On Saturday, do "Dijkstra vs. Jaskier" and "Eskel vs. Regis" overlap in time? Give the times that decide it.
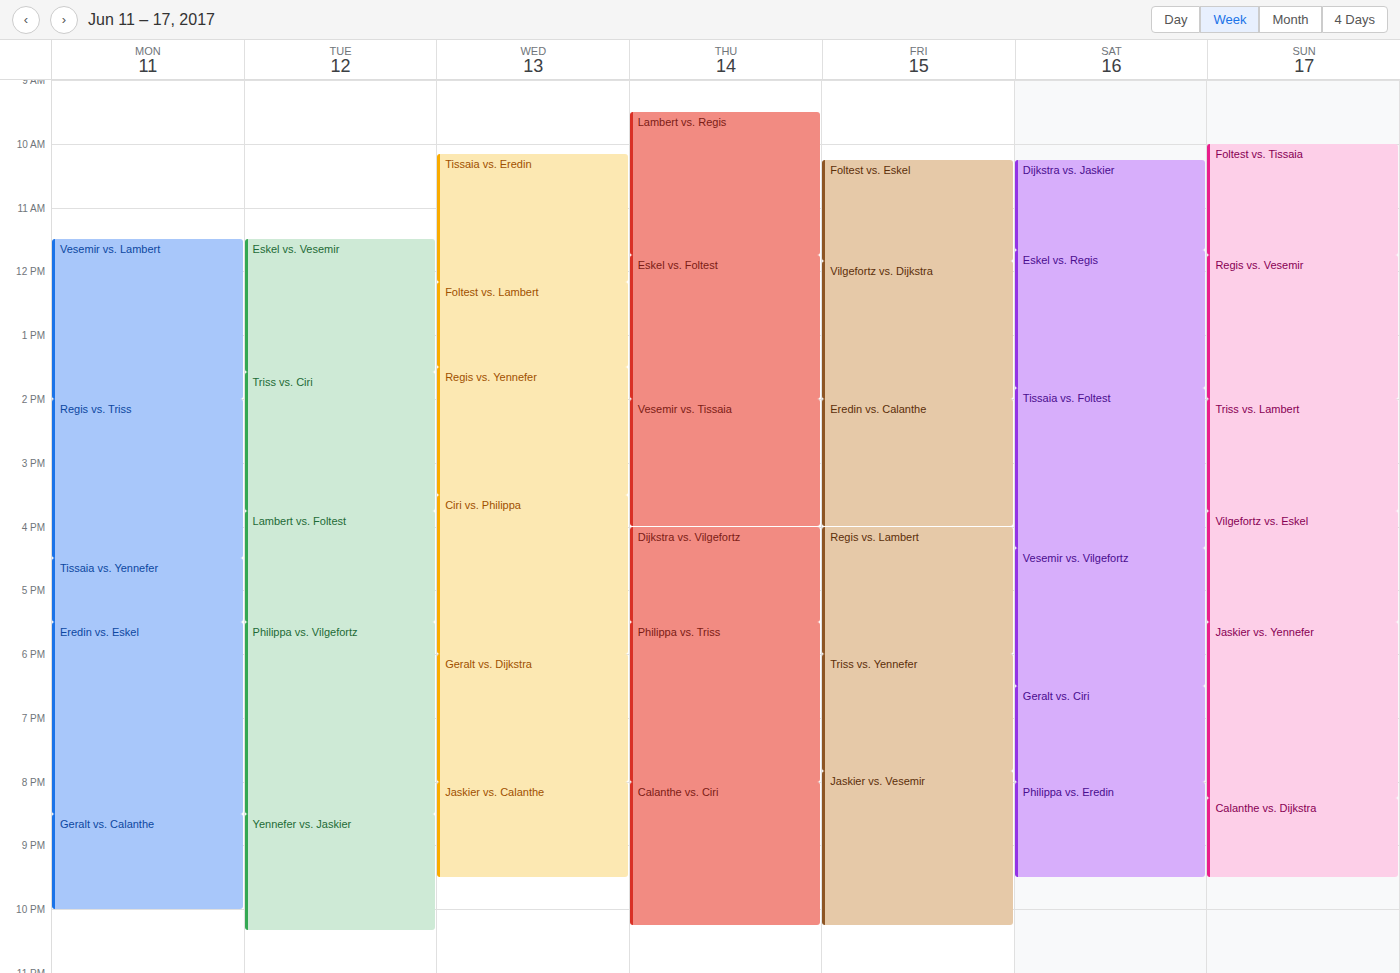
"Dijkstra vs. Jaskier" ends at 11:40 AM, exactly when "Eskel vs. Regis" starts -- they touch but do not overlap.